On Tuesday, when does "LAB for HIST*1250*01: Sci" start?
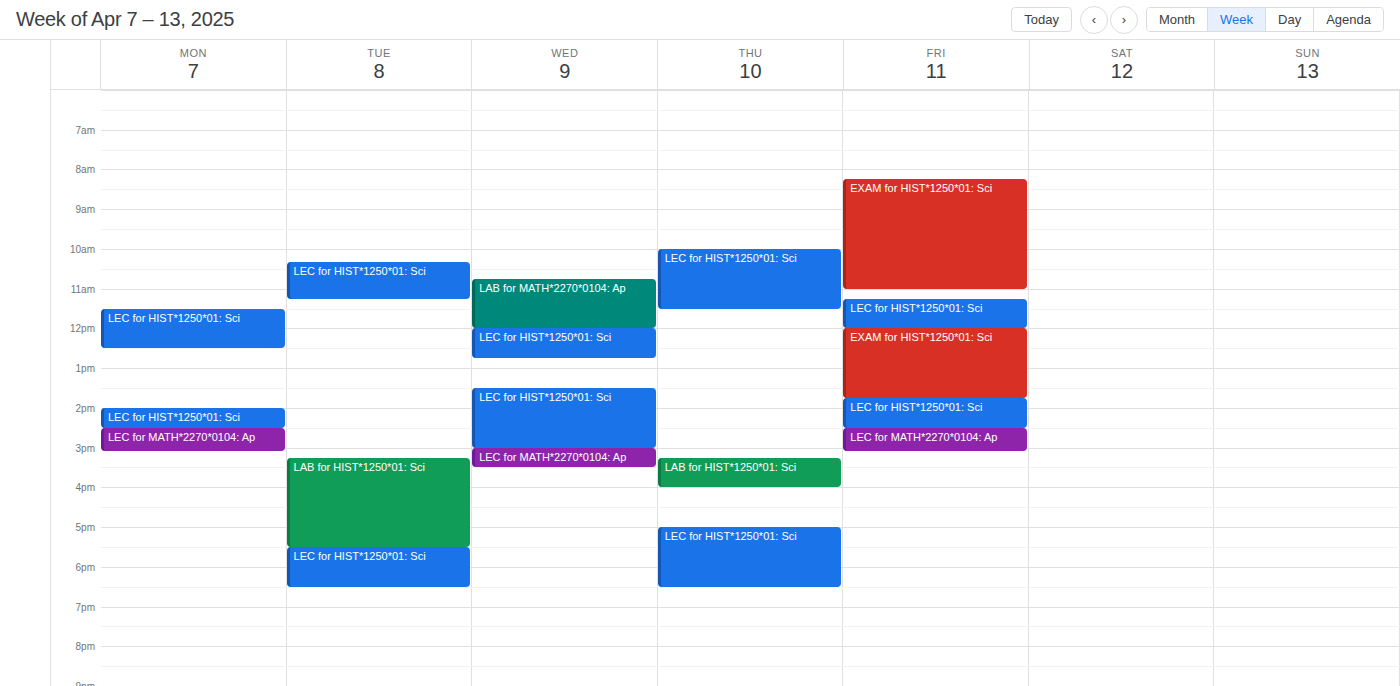
3:15 PM